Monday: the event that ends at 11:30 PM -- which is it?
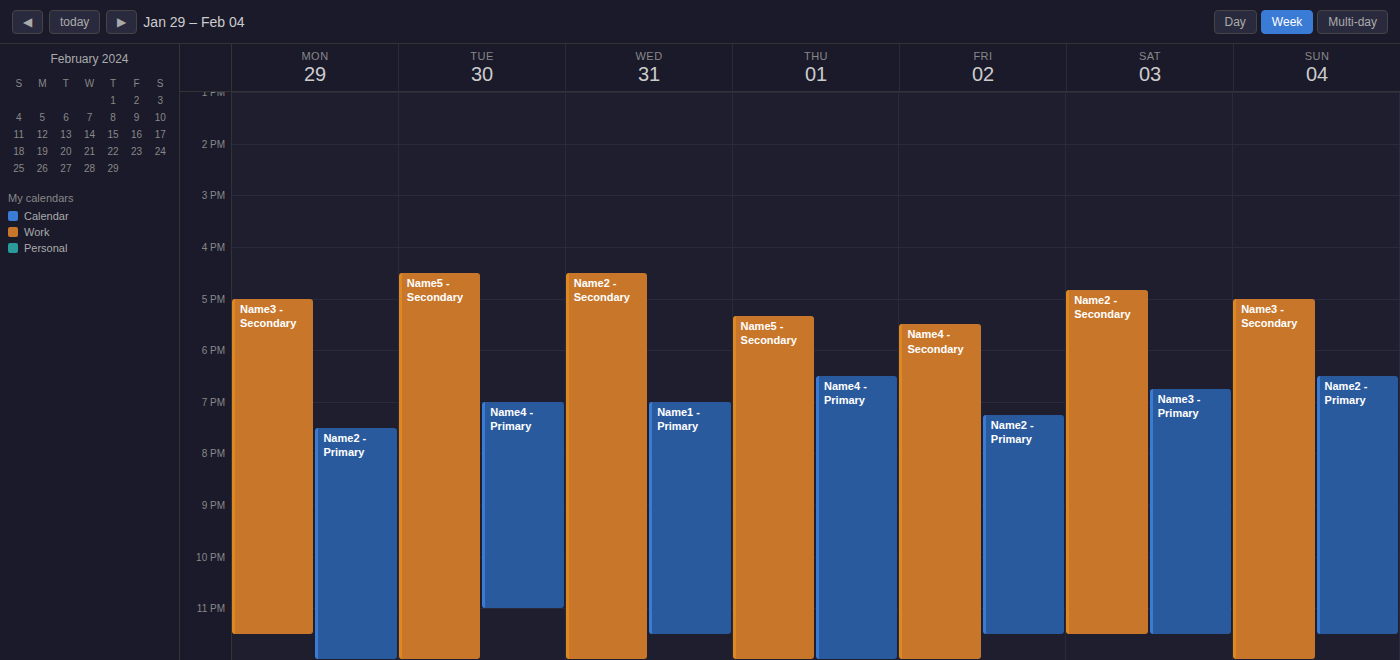
"Name3 - Secondary"